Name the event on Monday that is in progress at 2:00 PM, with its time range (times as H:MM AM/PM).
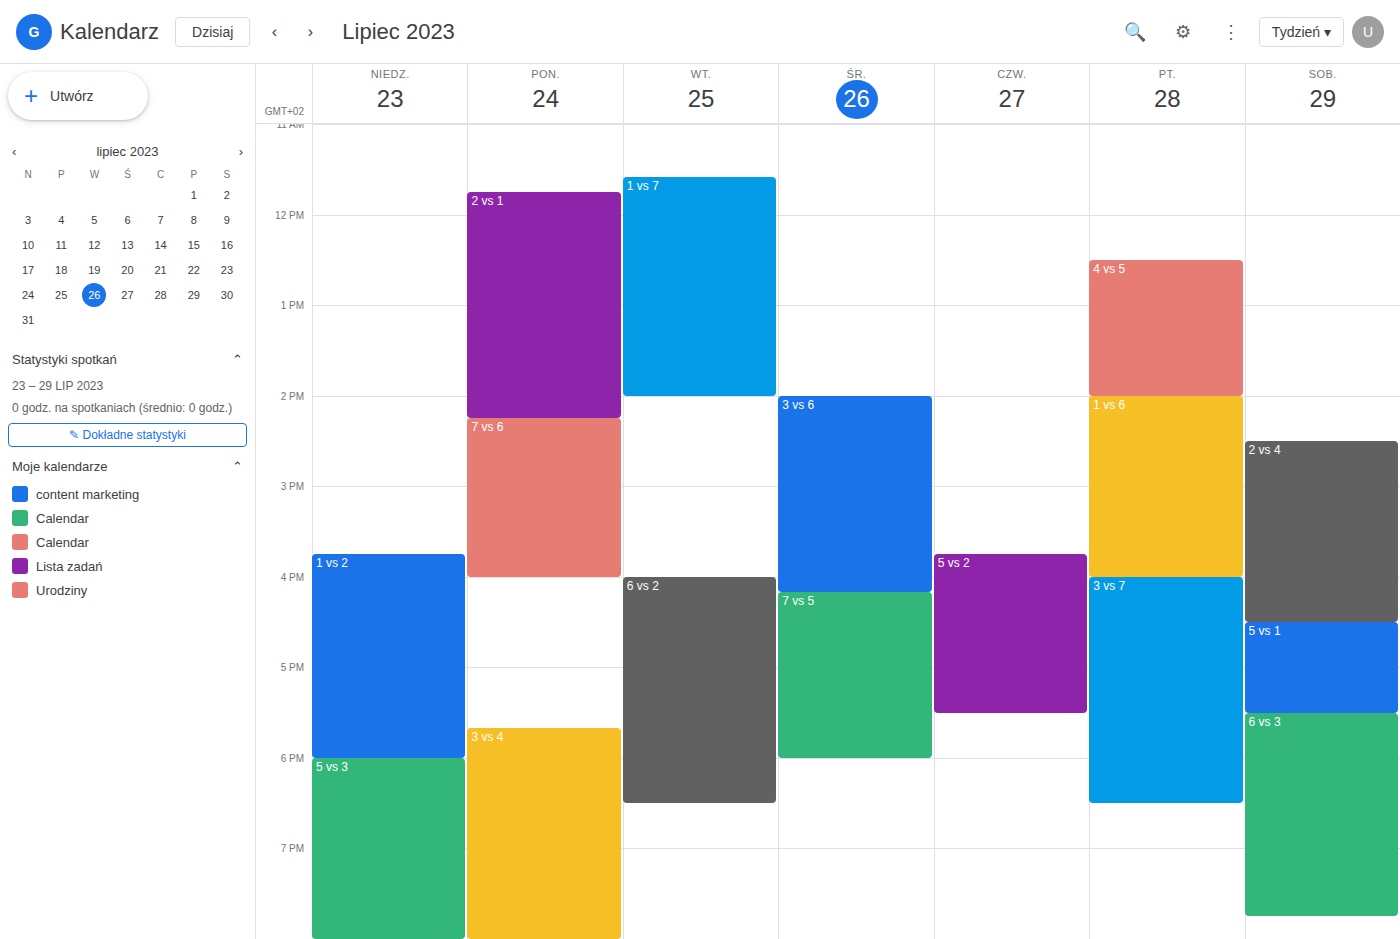
"2 vs 1", 11:45 AM to 2:15 PM